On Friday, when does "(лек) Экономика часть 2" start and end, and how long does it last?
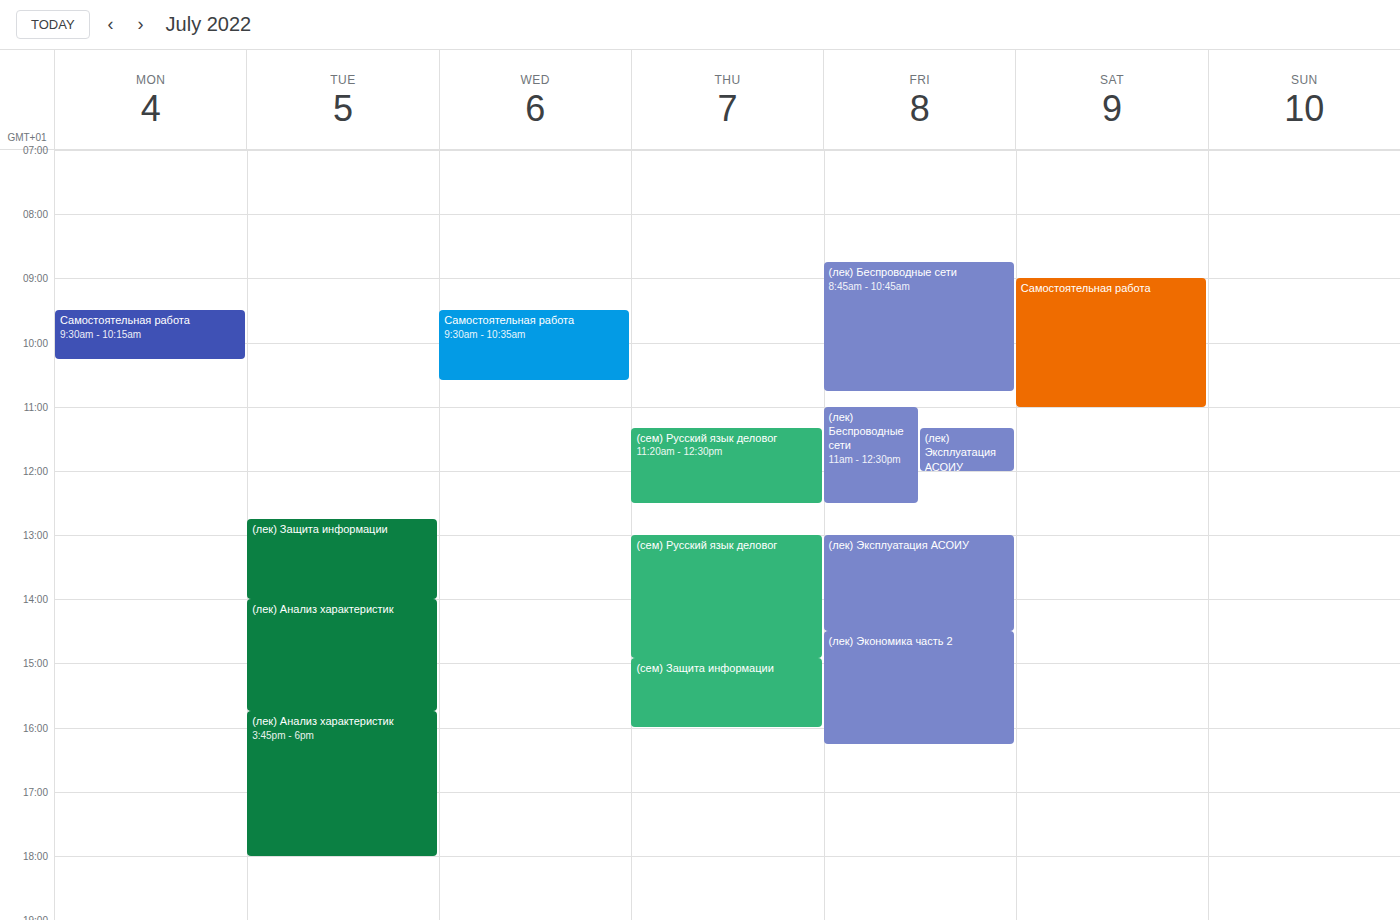
2:30 PM to 4:15 PM, 1 hour 45 minutes